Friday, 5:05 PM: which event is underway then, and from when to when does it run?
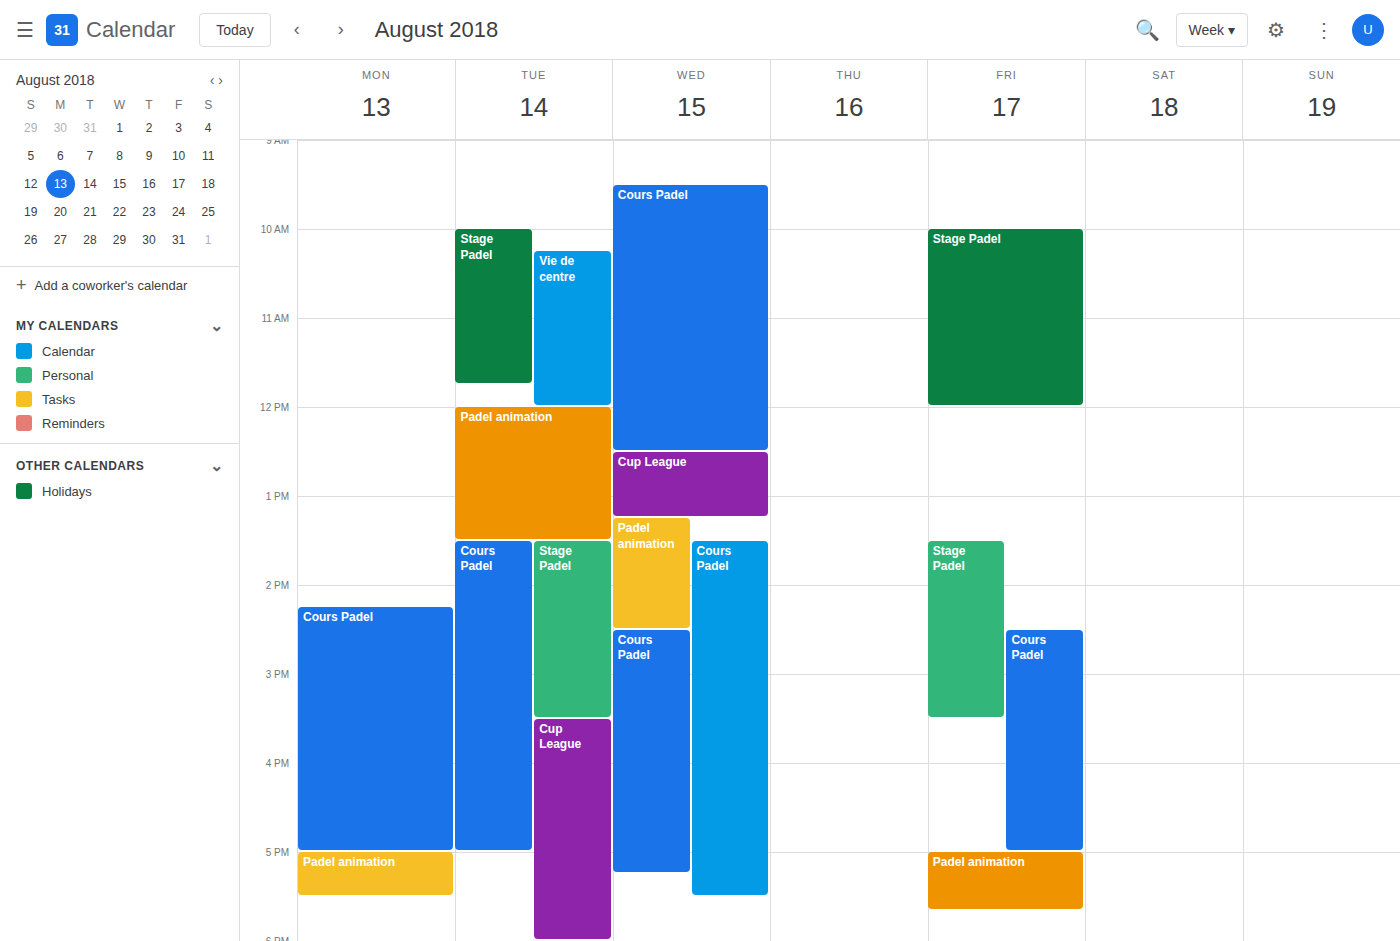
"Padel animation", 5:00 PM to 5:40 PM